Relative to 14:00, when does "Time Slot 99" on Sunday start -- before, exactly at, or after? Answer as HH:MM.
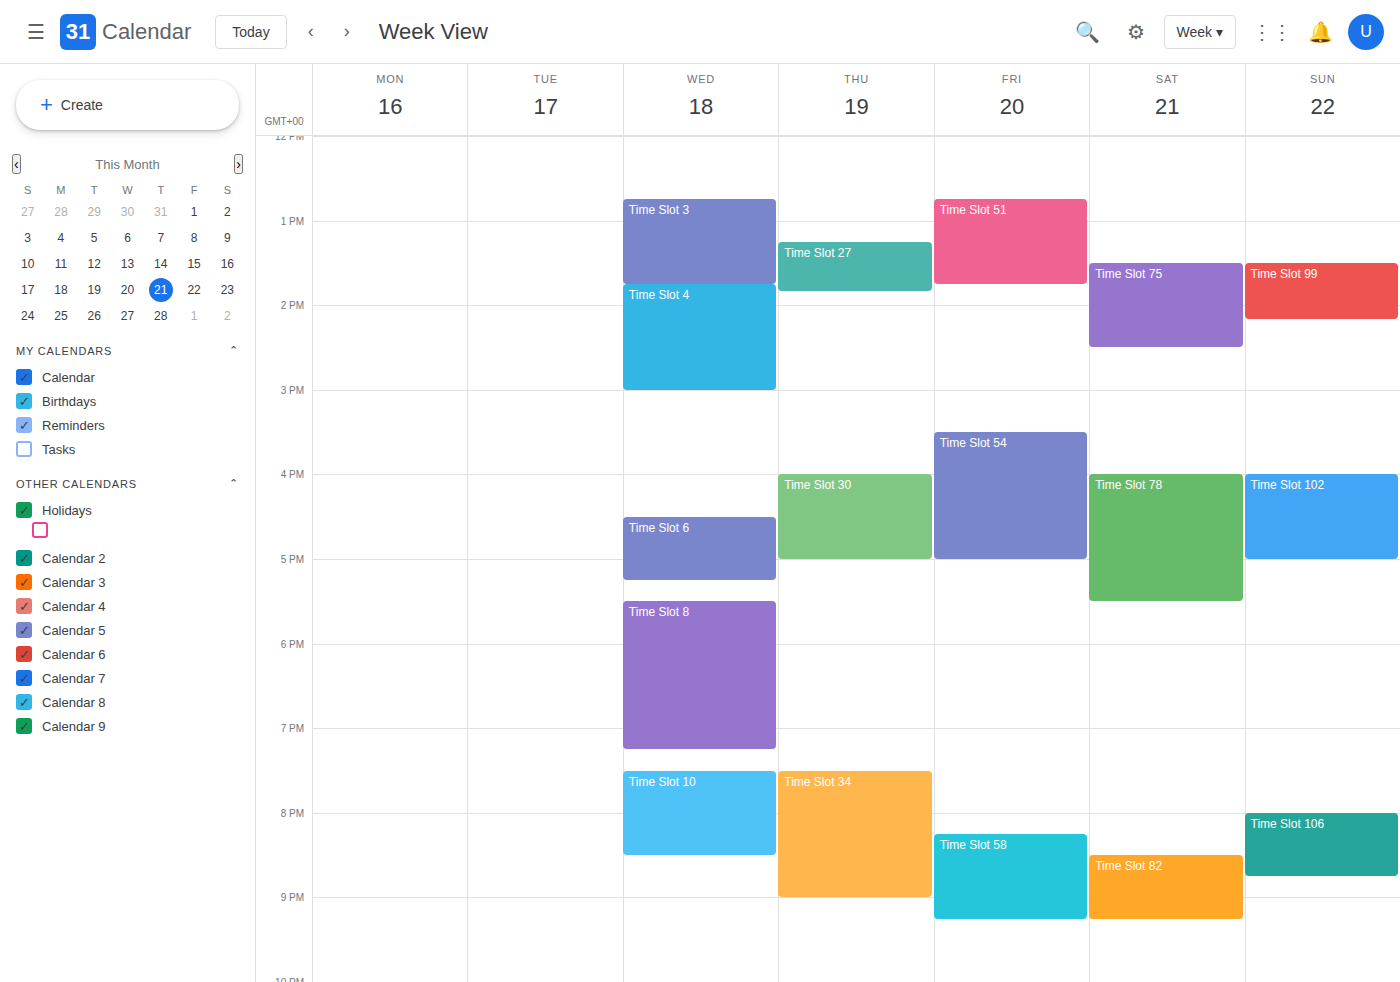
13:30 -- before 14:00, 30 minutes above the 14:00 line.